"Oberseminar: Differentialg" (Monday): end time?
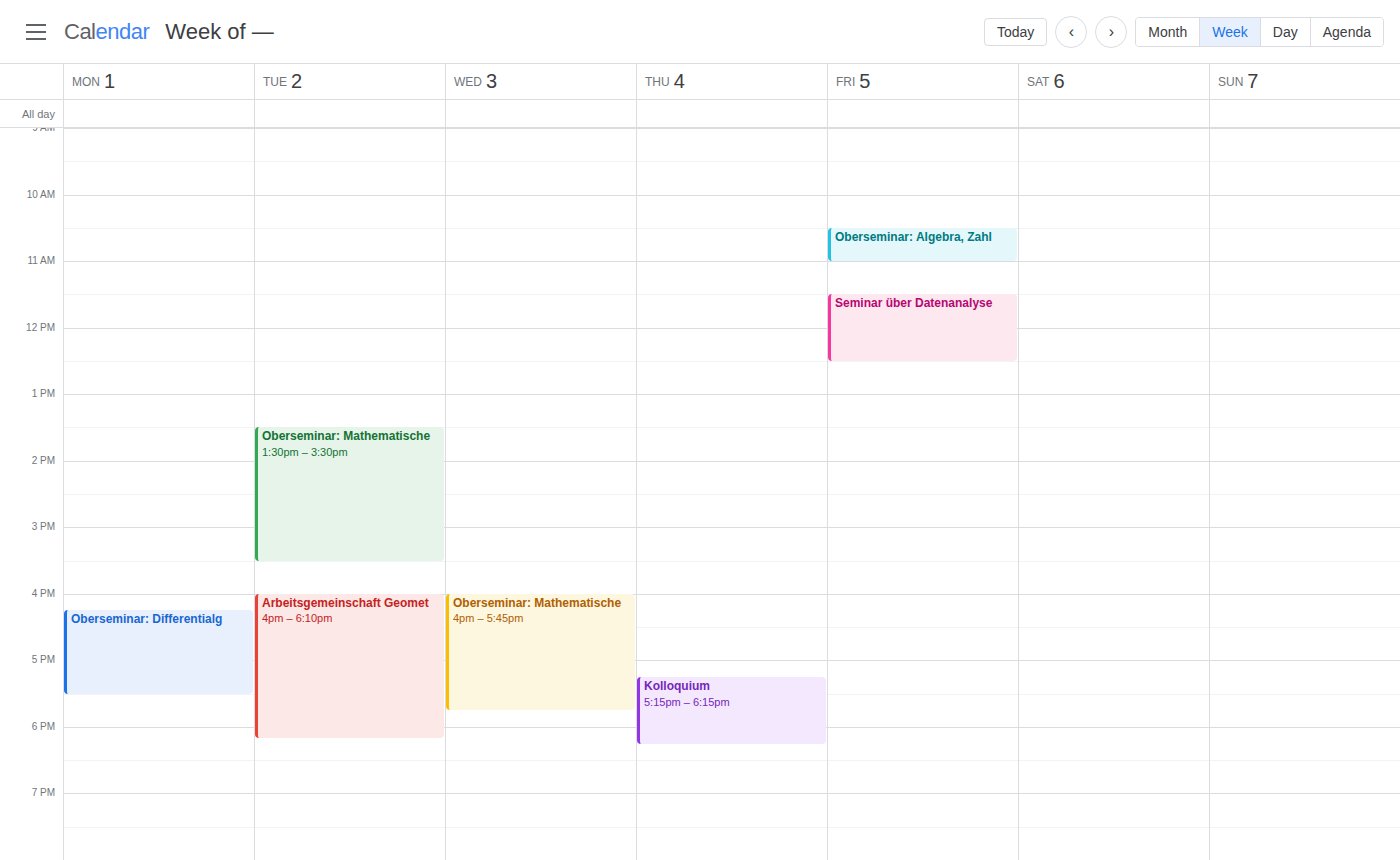
5:30 PM